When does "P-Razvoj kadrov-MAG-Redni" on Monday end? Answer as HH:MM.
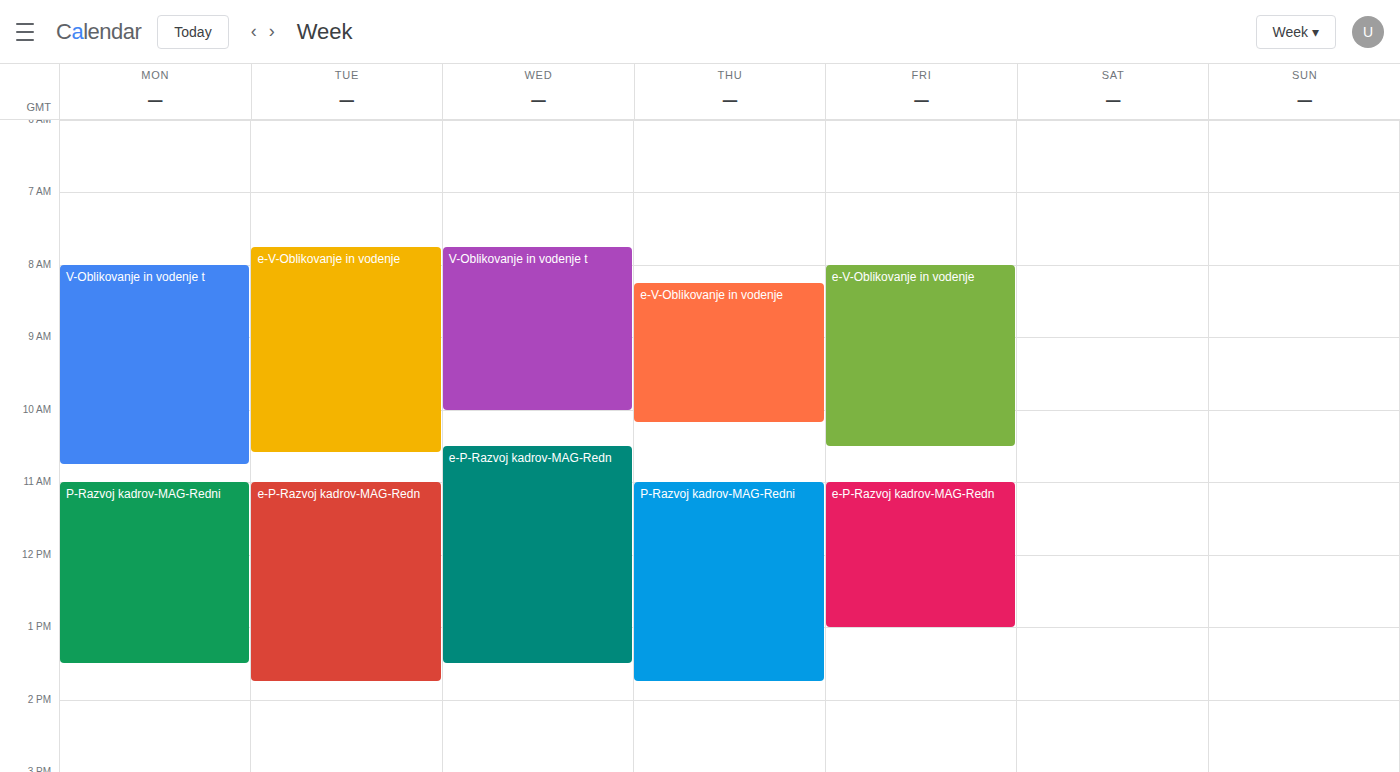
13:30